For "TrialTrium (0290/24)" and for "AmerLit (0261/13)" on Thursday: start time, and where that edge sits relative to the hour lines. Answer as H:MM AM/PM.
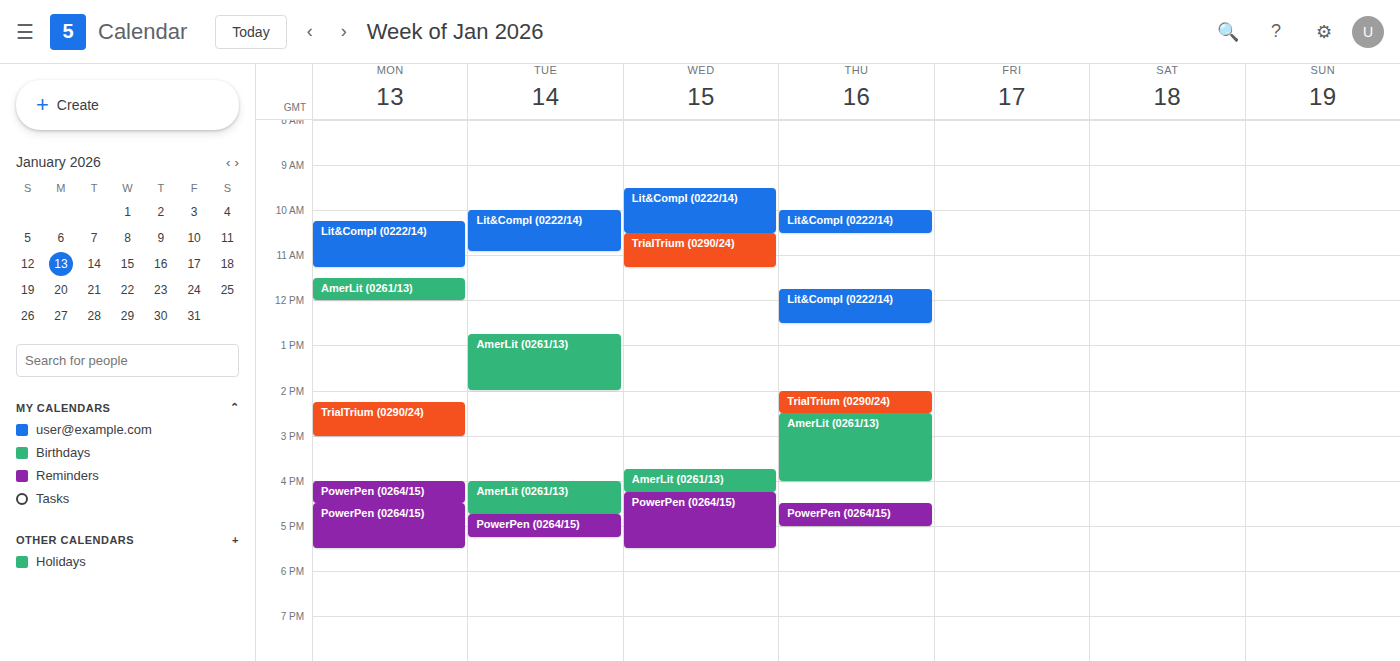
"TrialTrium (0290/24)": 2:00 PM, exactly on the 2 PM line. "AmerLit (0261/13)": 2:30 PM, halfway between the 2 PM and 3 PM lines.